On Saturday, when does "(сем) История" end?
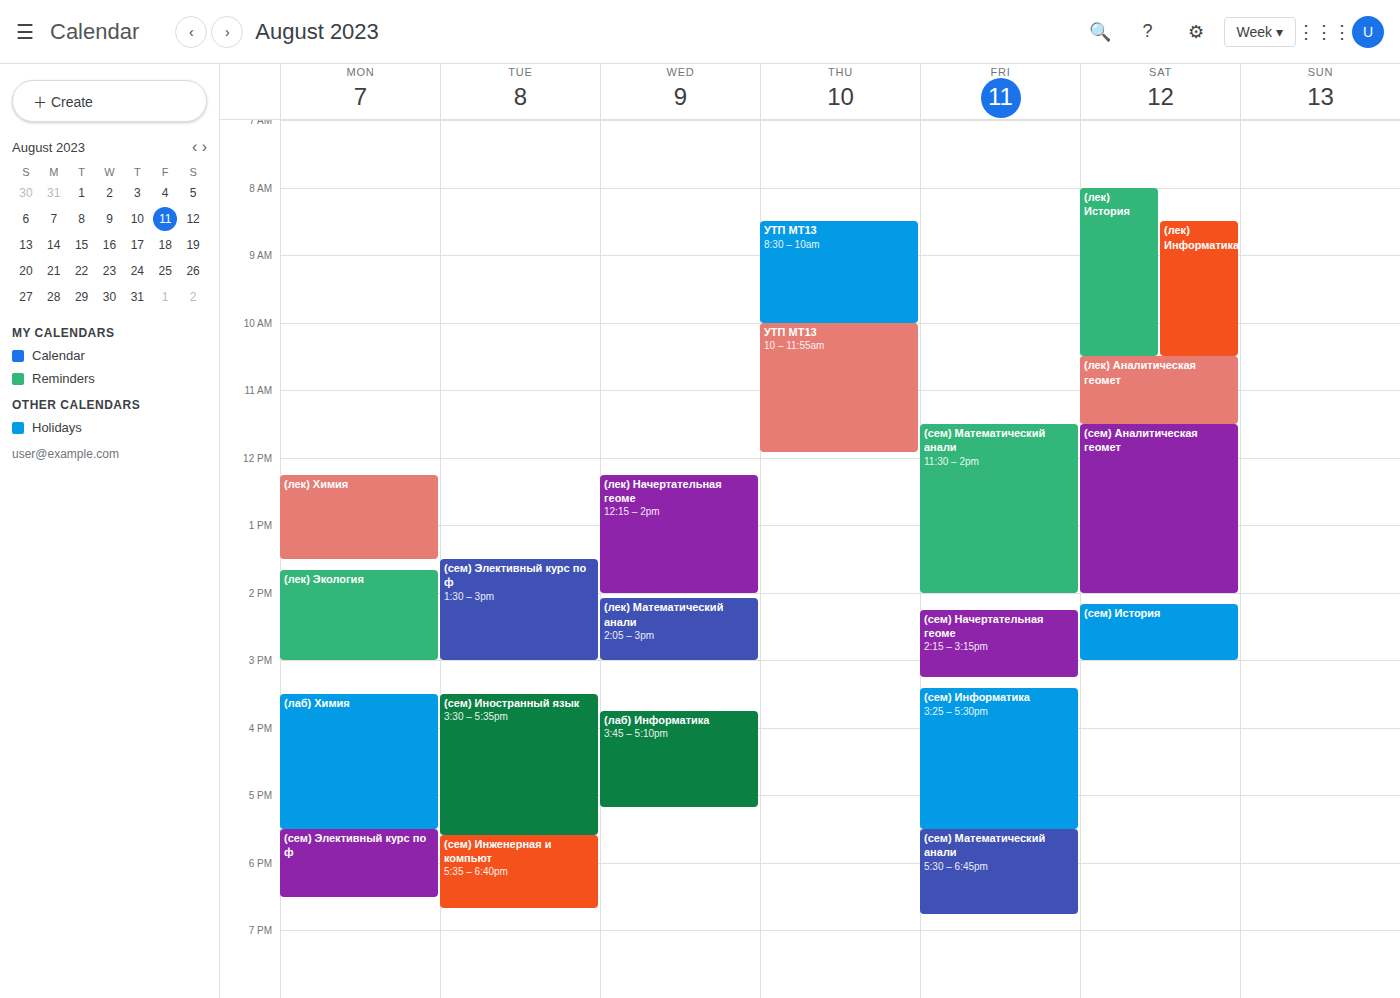
3:00 PM